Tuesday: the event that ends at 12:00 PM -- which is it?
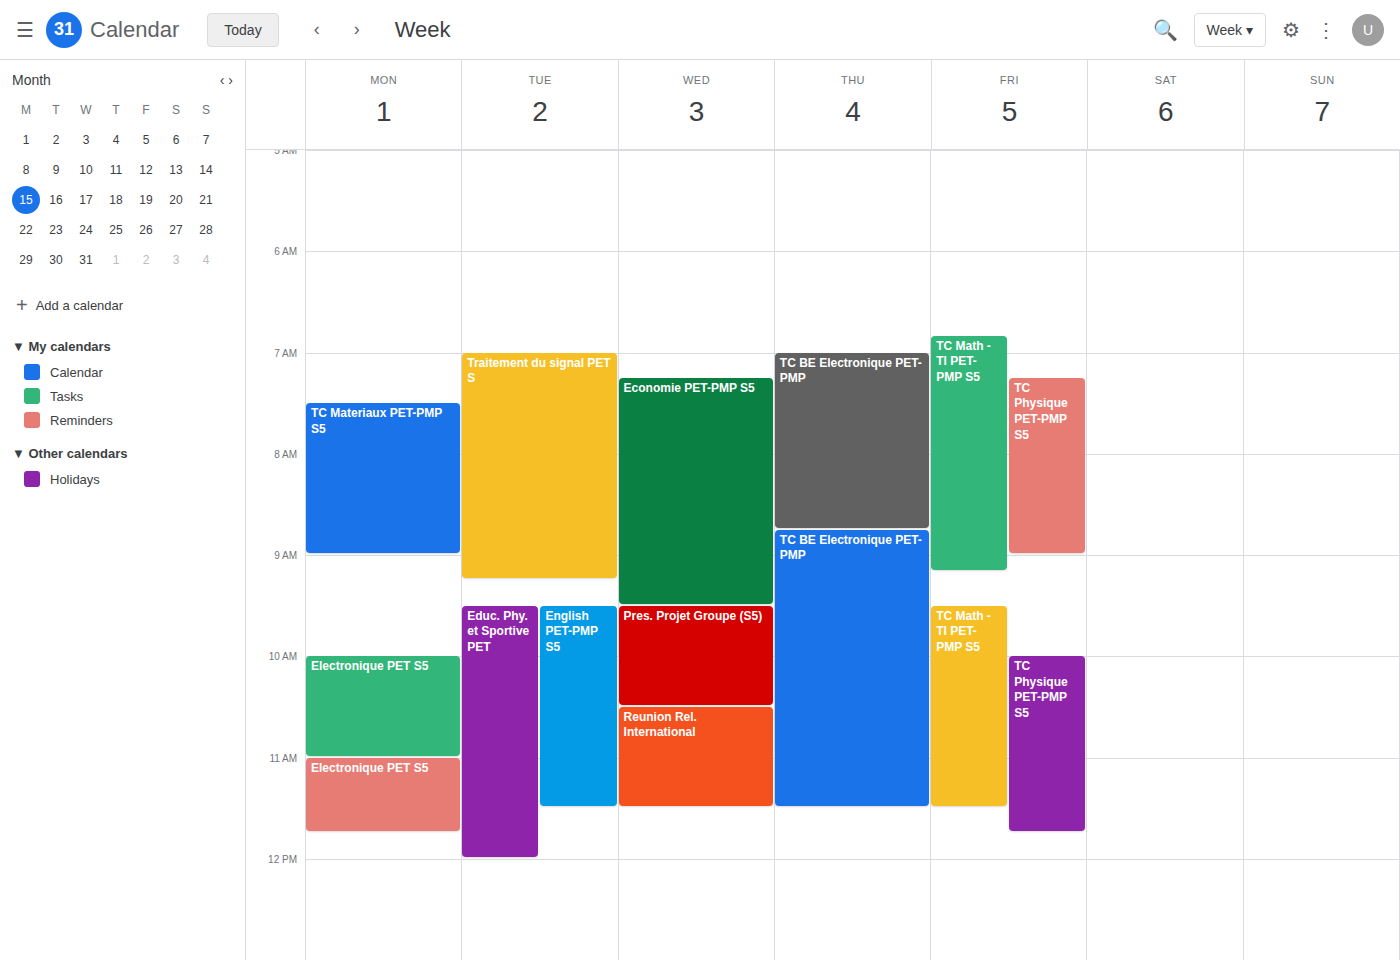
"Educ. Phy. et Sportive PET"